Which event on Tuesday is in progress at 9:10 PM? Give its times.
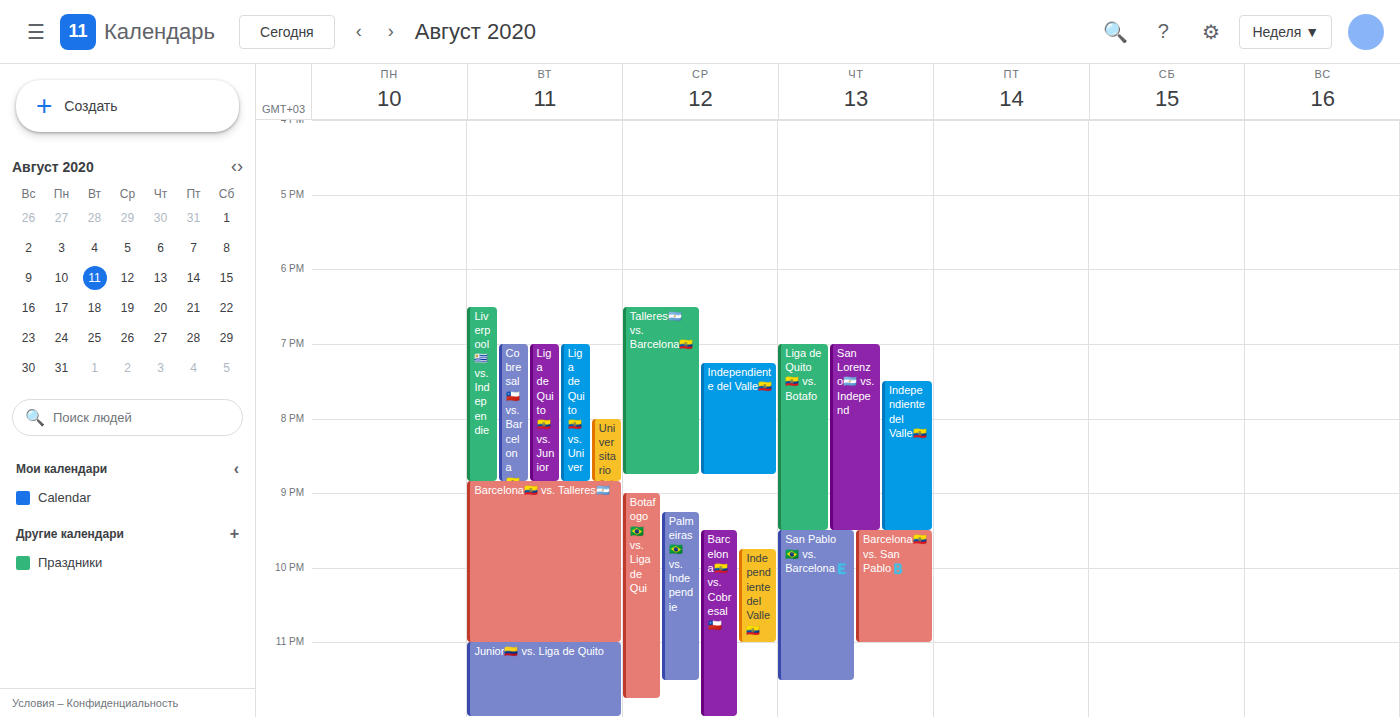
"Barcelona🇪🇨 vs. Talleres🇦🇷", 8:50 PM to 11:00 PM